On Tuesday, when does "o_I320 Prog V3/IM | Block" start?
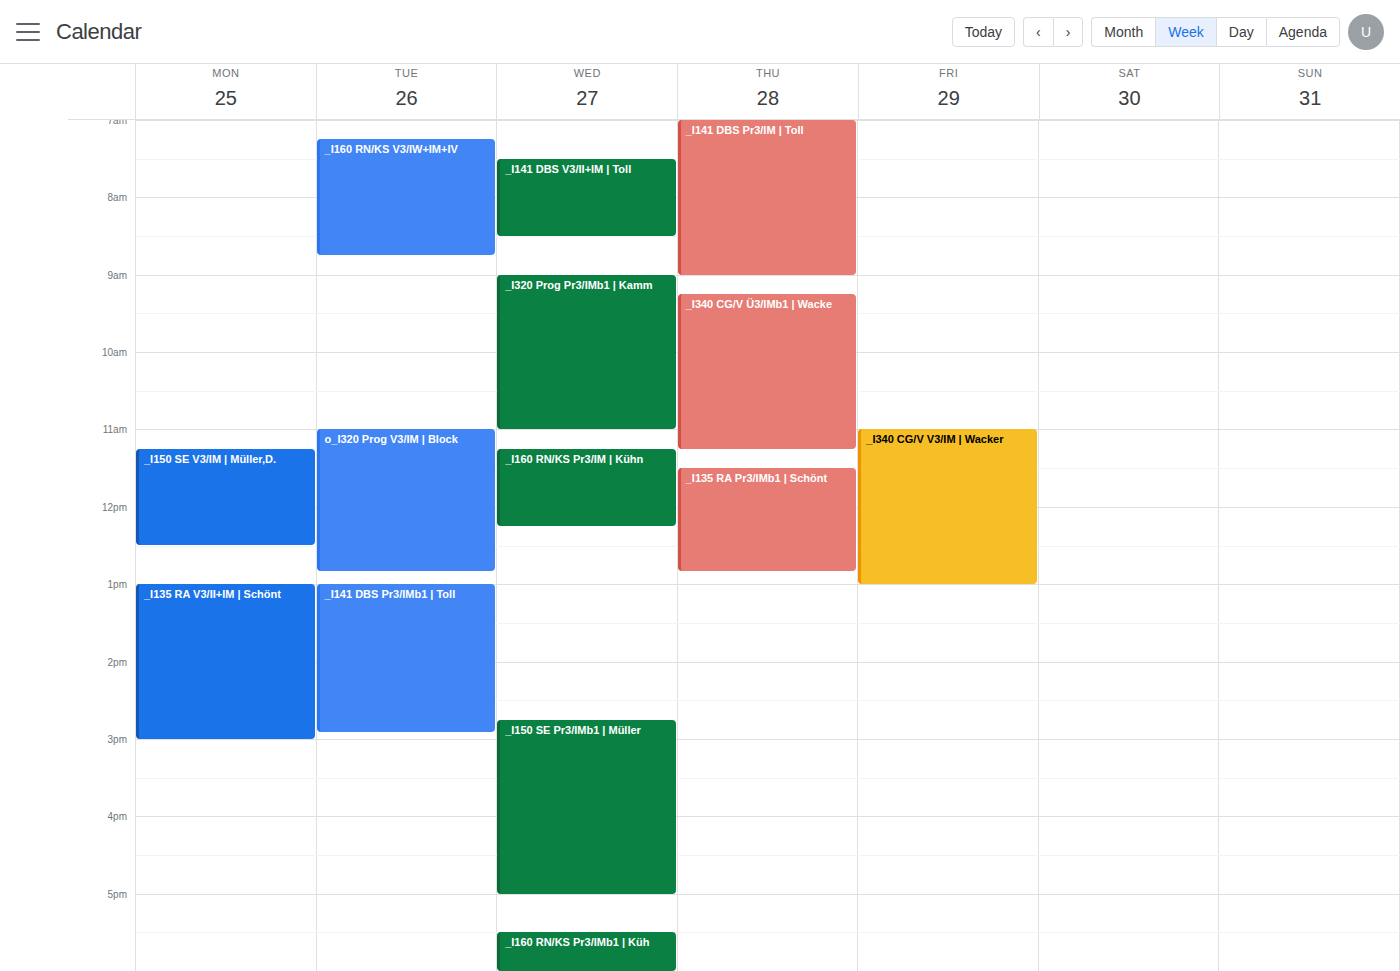
11:00 AM